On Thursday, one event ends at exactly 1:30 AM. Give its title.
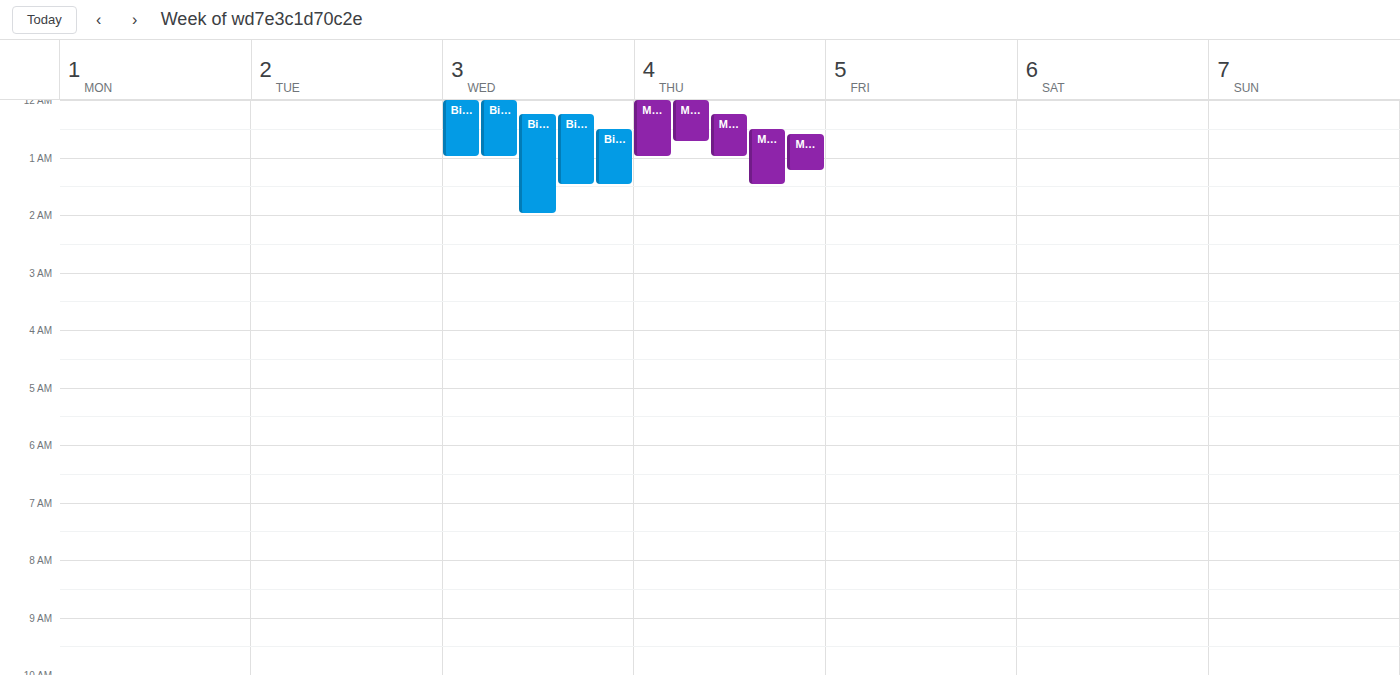
"Machine-Quiz-3"